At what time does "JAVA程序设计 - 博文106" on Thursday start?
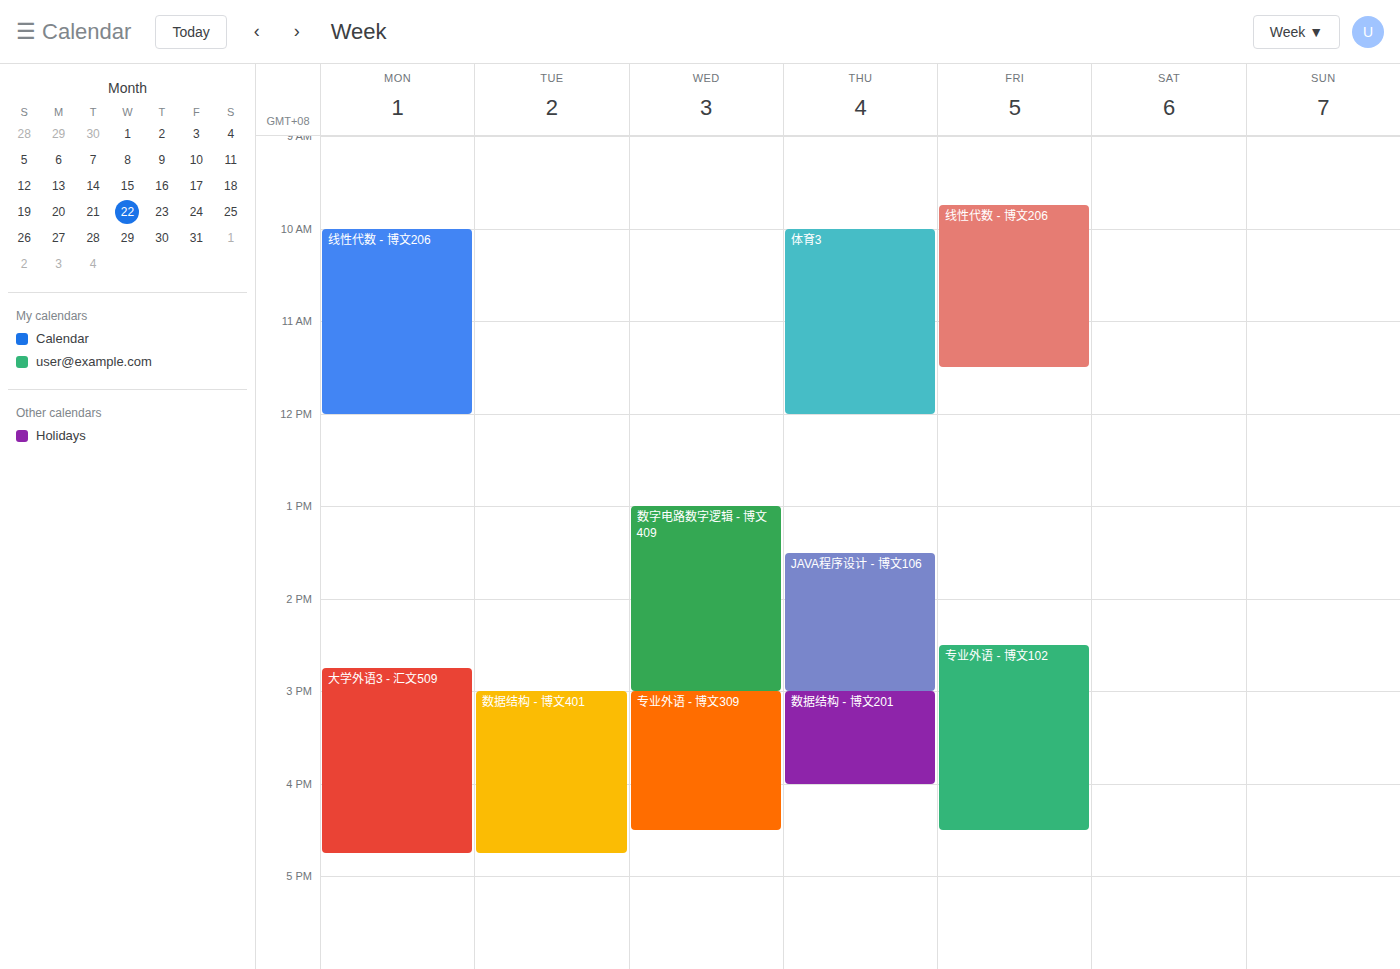
1:30 PM